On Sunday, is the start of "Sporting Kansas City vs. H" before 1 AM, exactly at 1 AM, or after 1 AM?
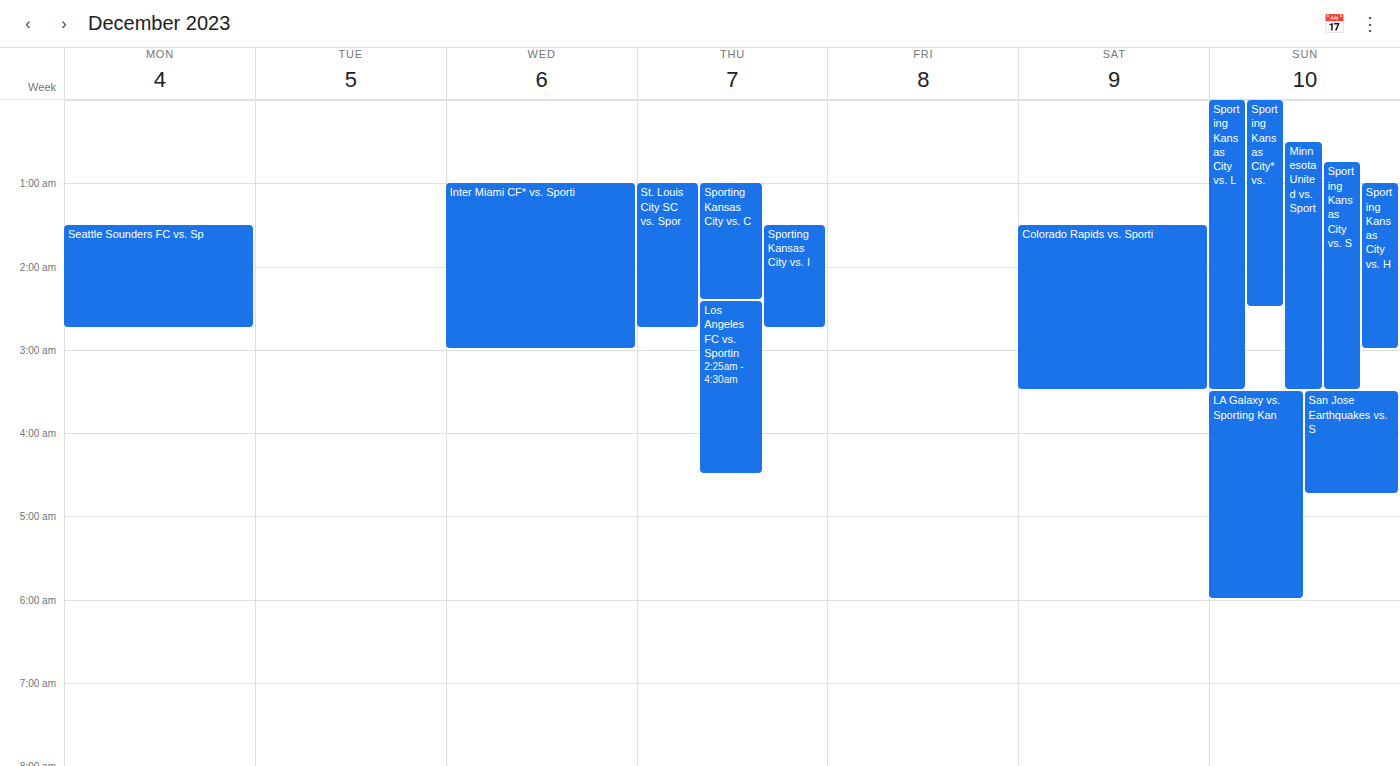
1:00 AM -- exactly at 1 AM, on the 1 AM line.